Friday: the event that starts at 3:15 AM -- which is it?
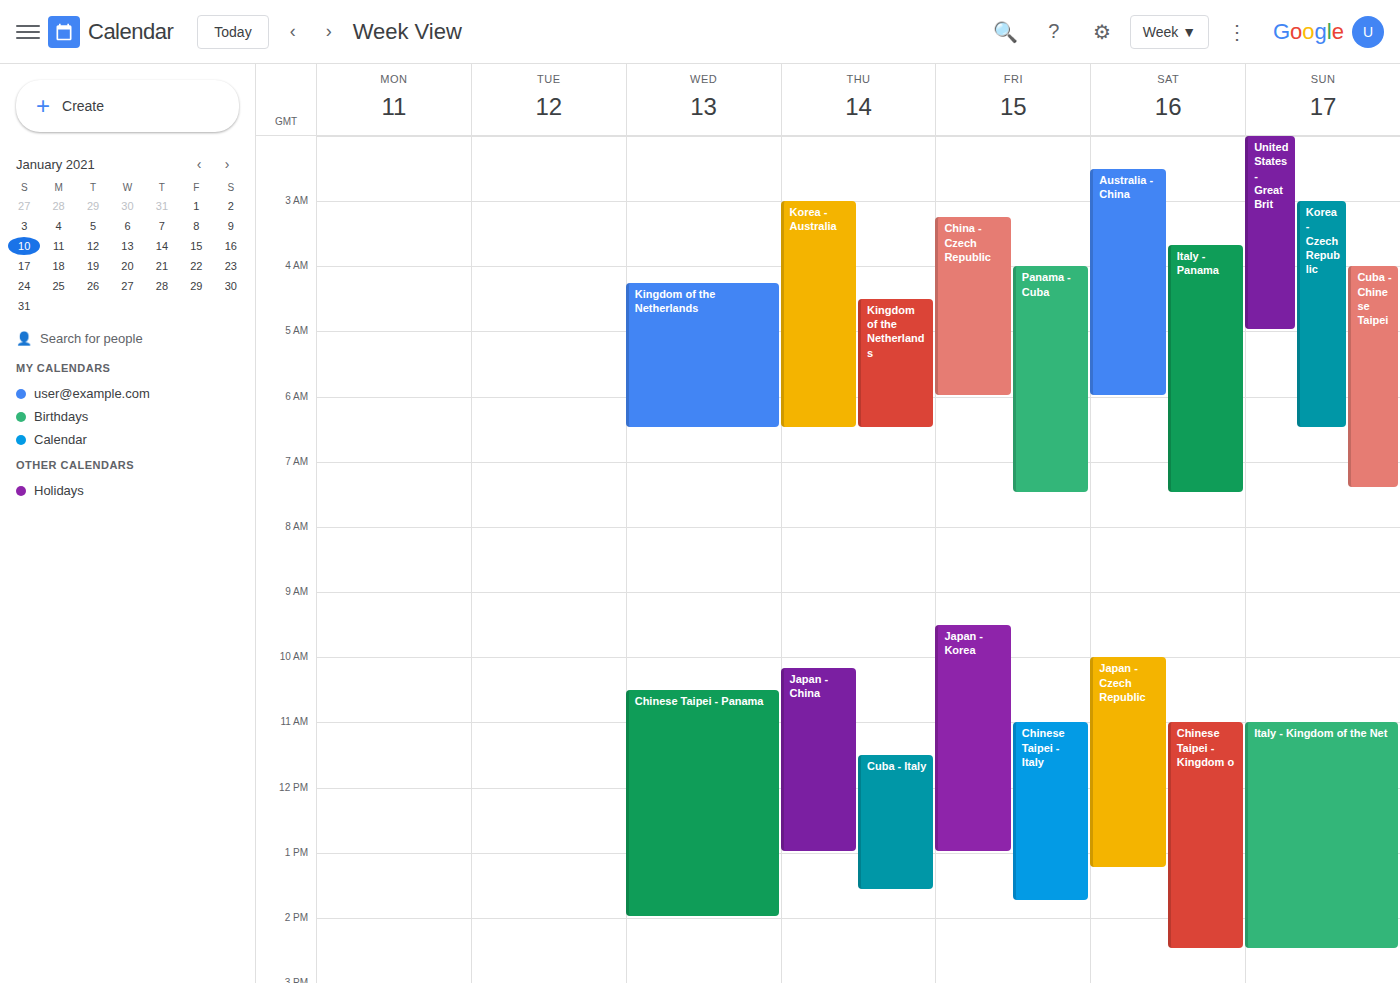
"China - Czech Republic"